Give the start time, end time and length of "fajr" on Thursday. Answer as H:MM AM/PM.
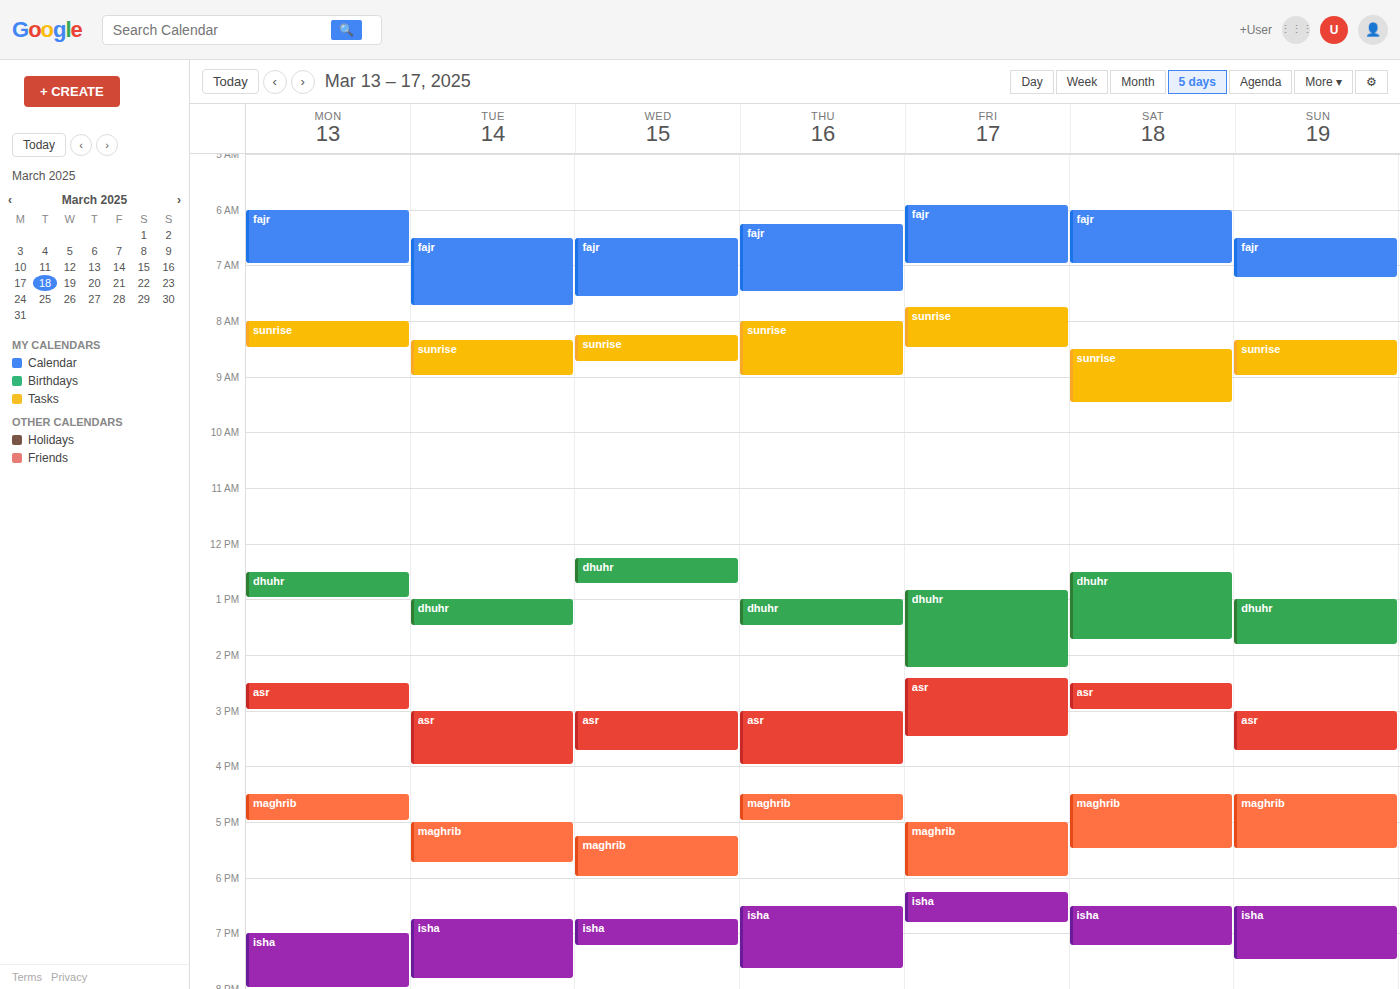
6:15 AM to 7:30 AM, 1 hour 15 minutes